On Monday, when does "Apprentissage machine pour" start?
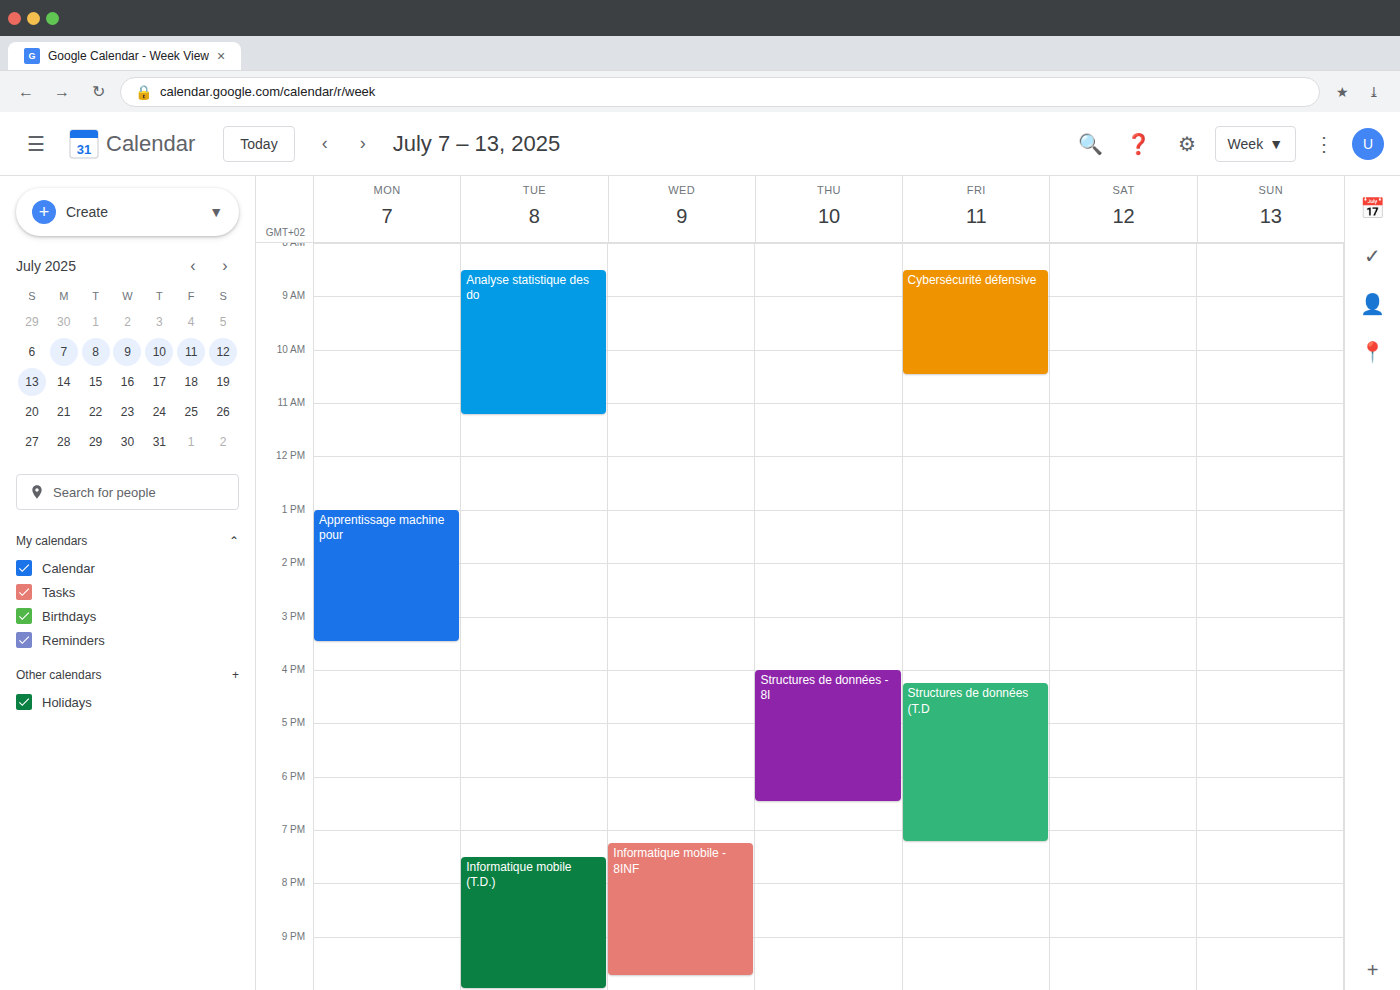
1:00 PM